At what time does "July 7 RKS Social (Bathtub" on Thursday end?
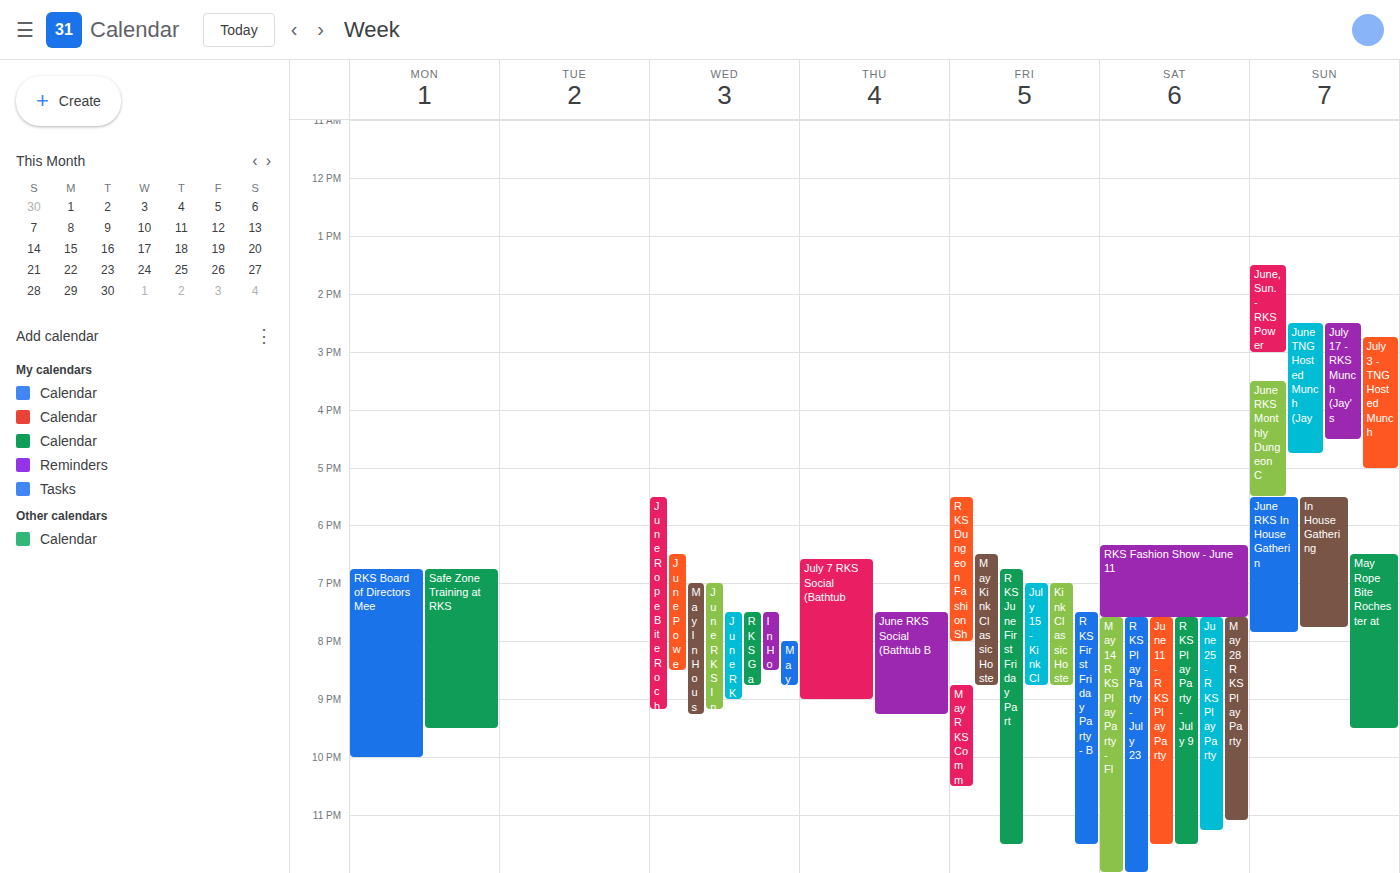
9:00 PM